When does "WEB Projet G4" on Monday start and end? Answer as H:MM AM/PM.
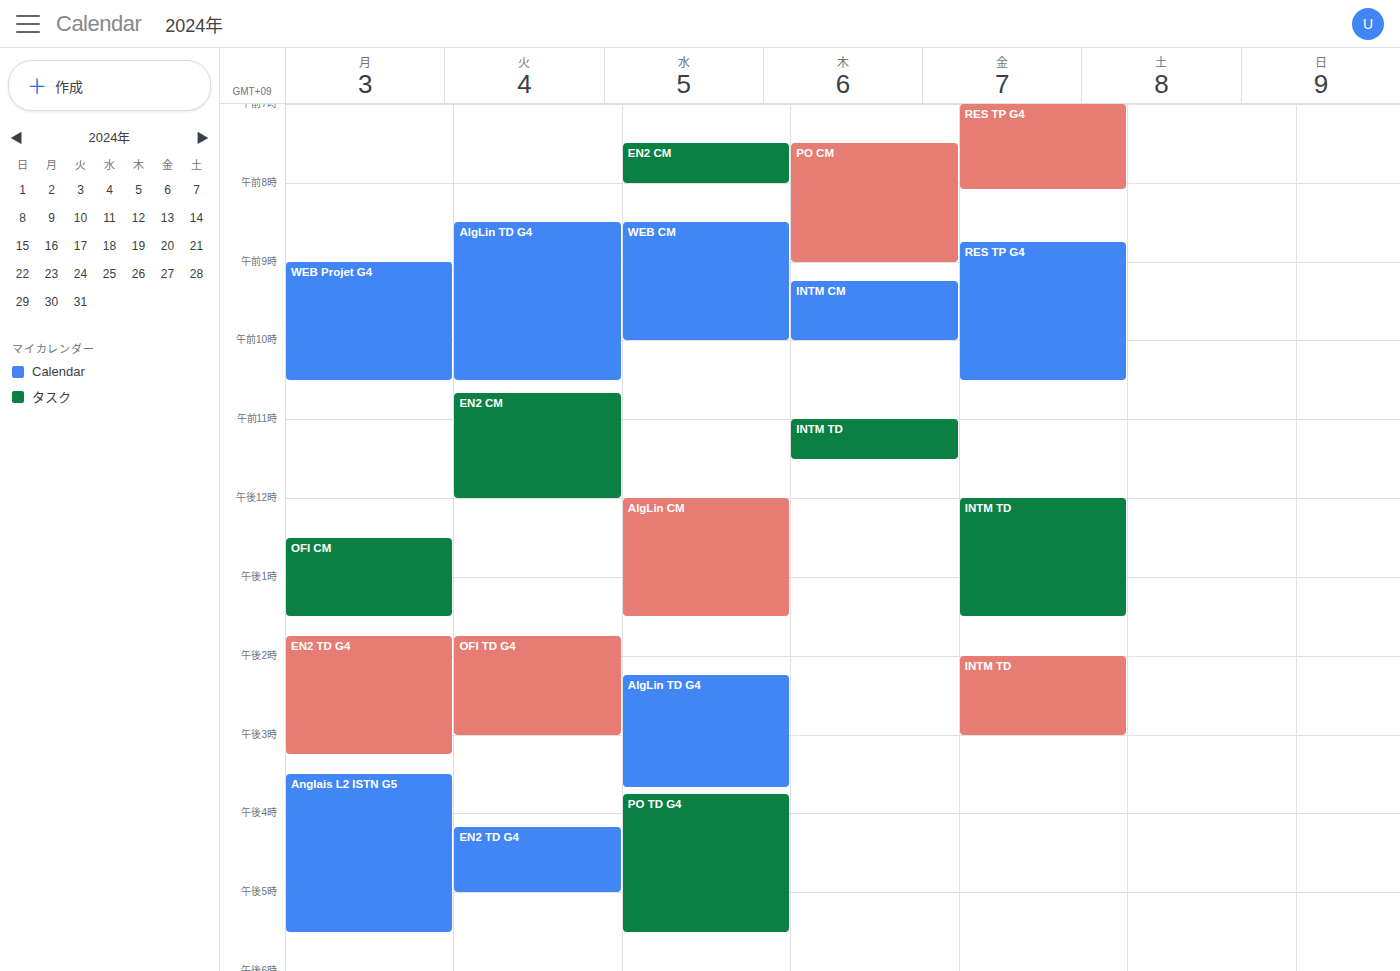
9:00 AM to 10:30 AM